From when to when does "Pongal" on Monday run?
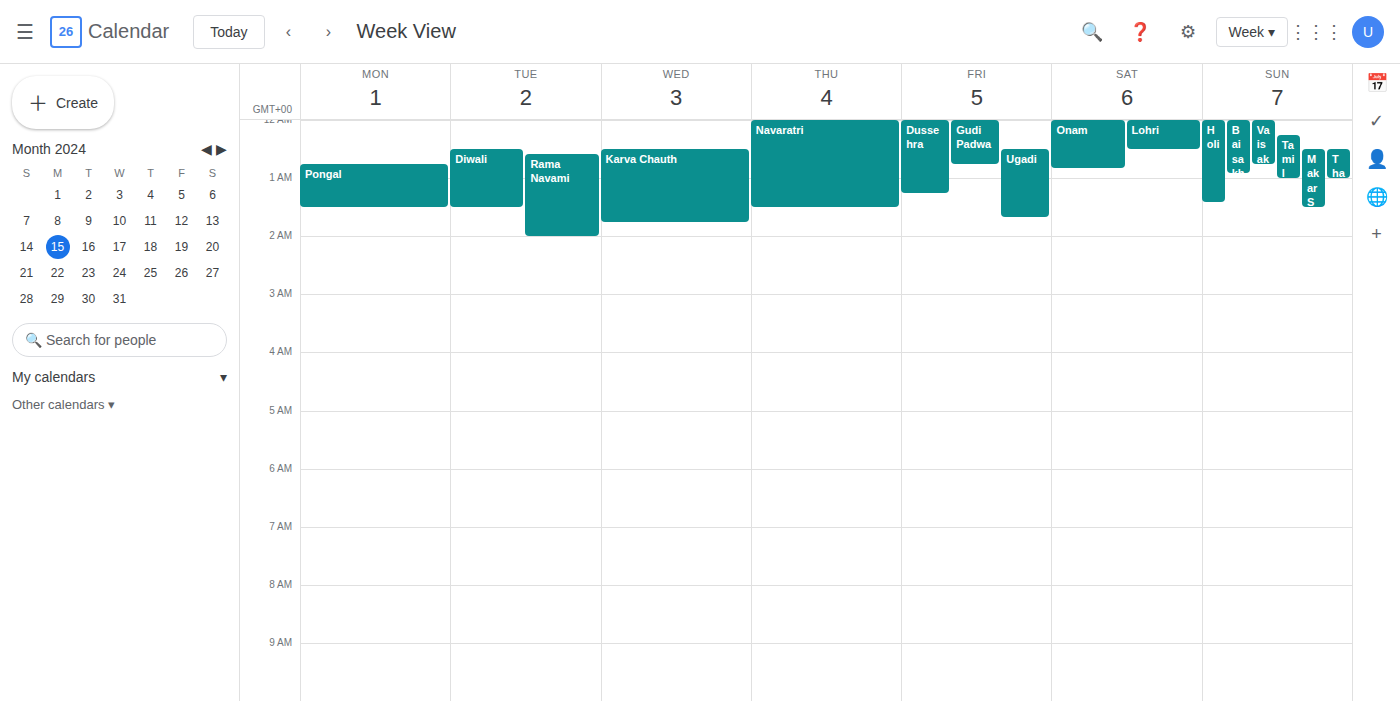
12:45 AM to 1:30 AM